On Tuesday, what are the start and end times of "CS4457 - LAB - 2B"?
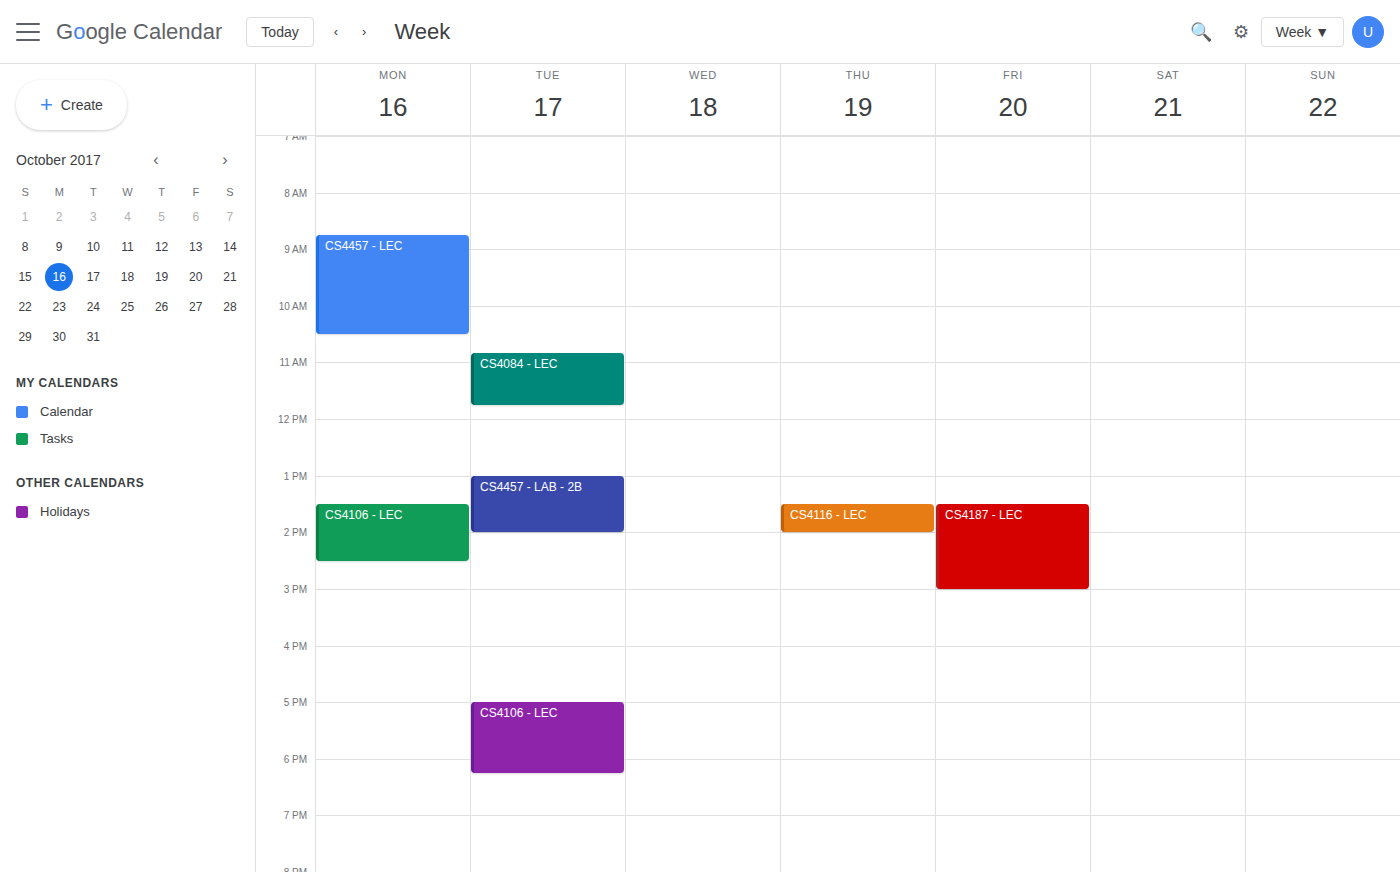
1:00 PM to 2:00 PM